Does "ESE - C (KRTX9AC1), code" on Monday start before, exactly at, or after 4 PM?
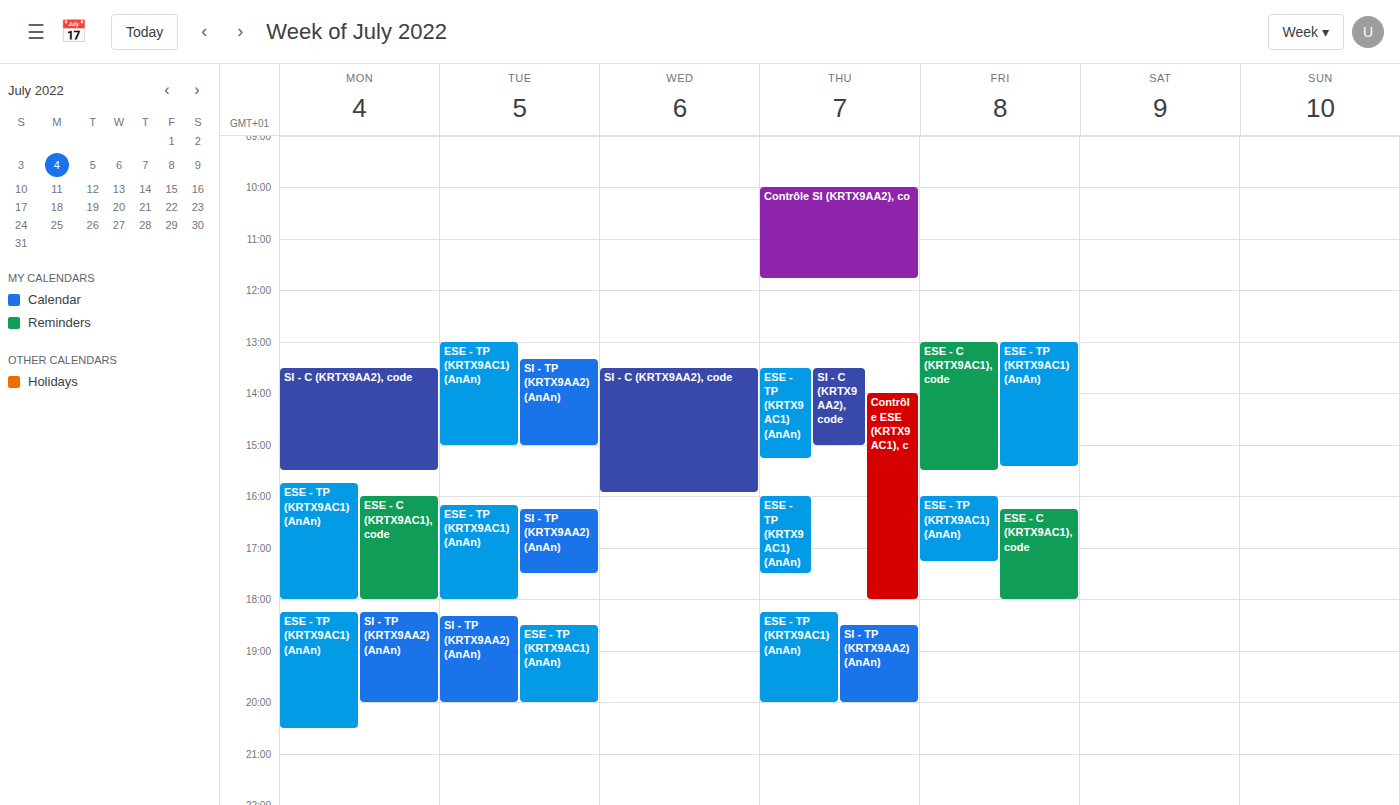
4:00 PM -- exactly at 4 PM, on the 4 PM line.